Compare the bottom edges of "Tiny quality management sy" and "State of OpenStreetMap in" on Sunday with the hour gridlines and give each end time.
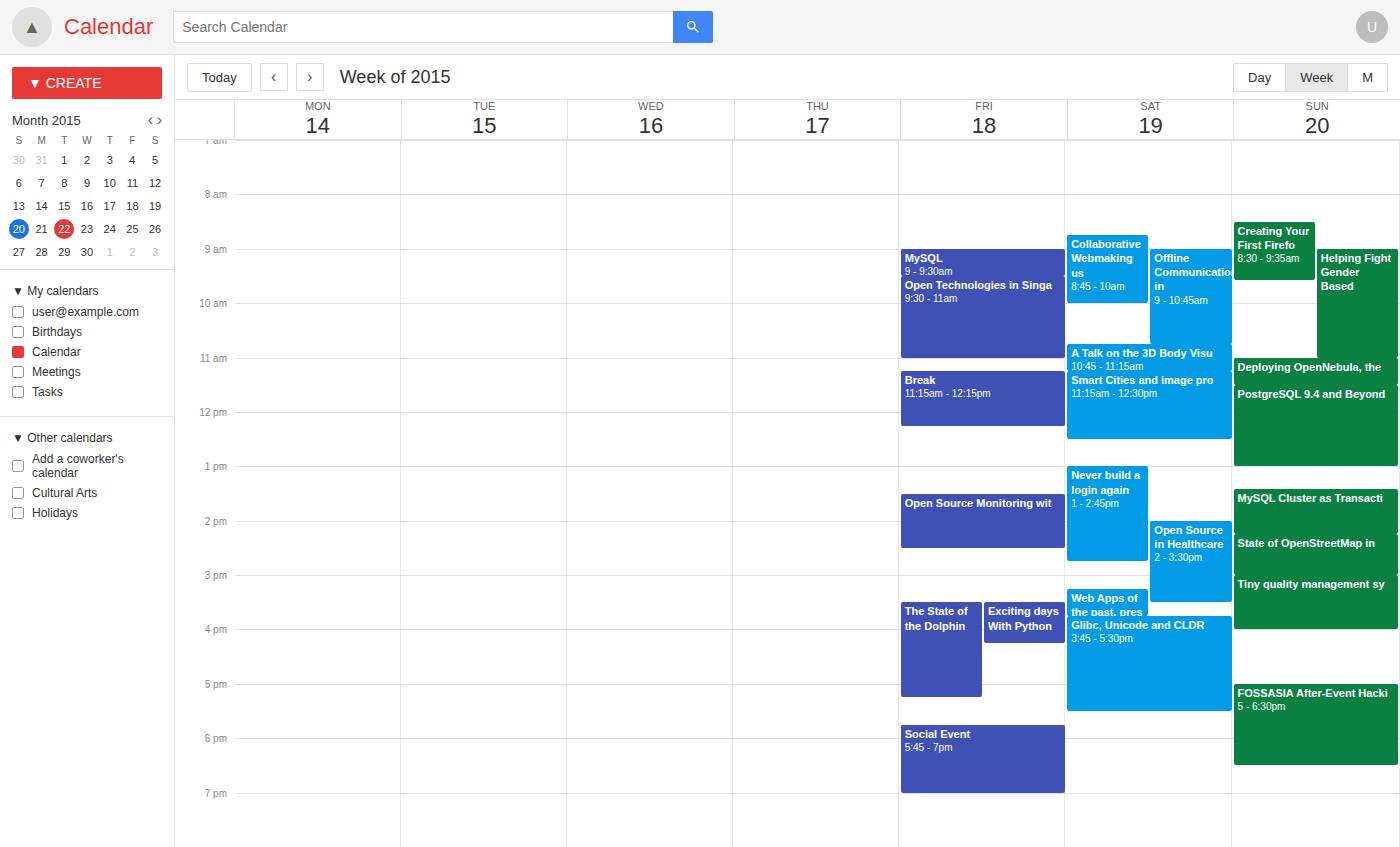
"Tiny quality management sy": 4:00 PM, exactly on the 4 PM line. "State of OpenStreetMap in": 3:00 PM, exactly on the 3 PM line.